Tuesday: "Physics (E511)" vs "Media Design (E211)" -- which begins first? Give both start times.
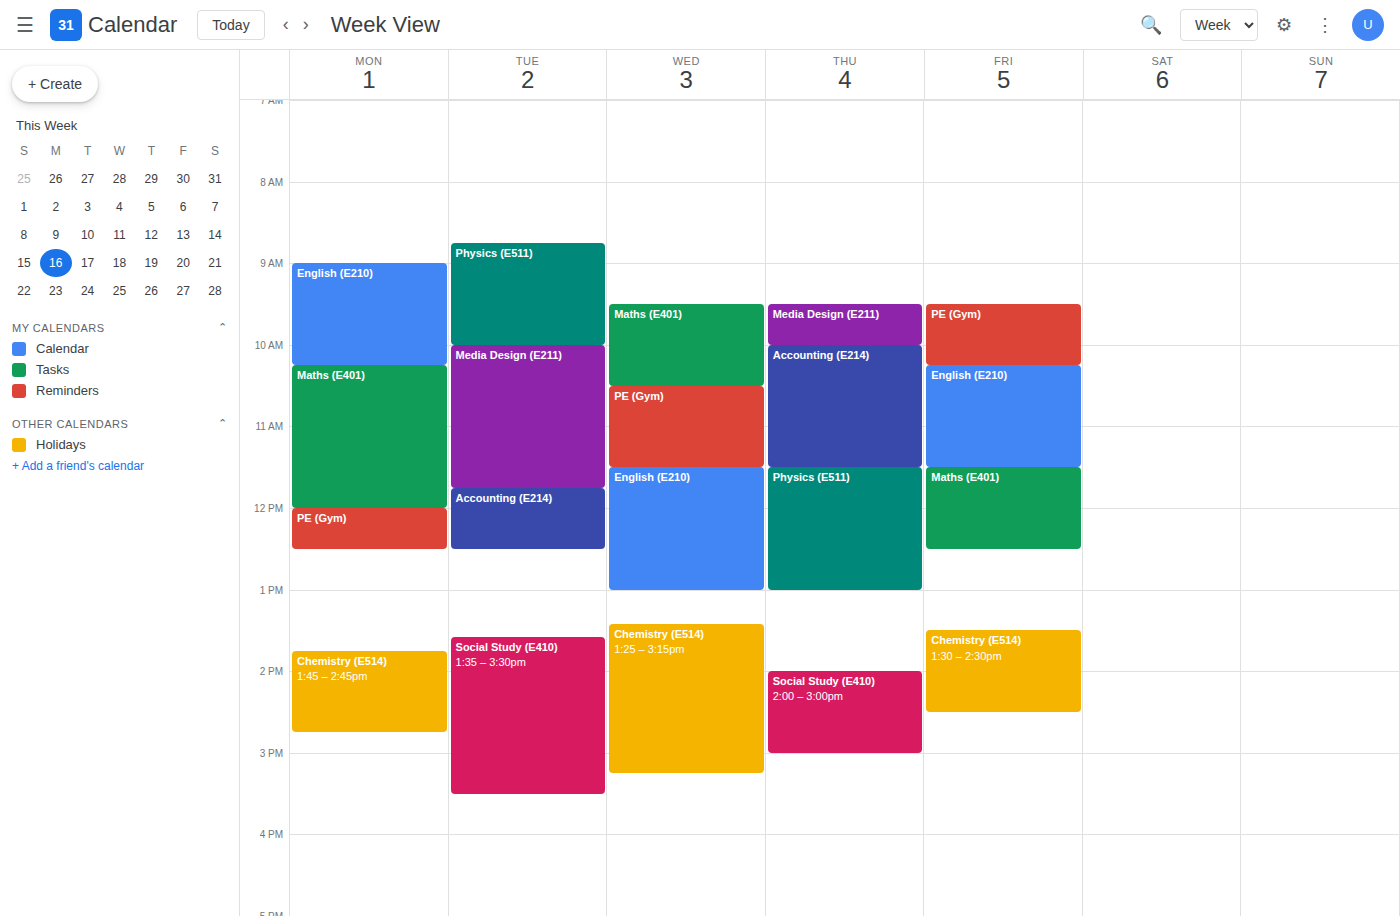
"Physics (E511)" 8:45 AM; "Media Design (E211)" 10:00 AM.